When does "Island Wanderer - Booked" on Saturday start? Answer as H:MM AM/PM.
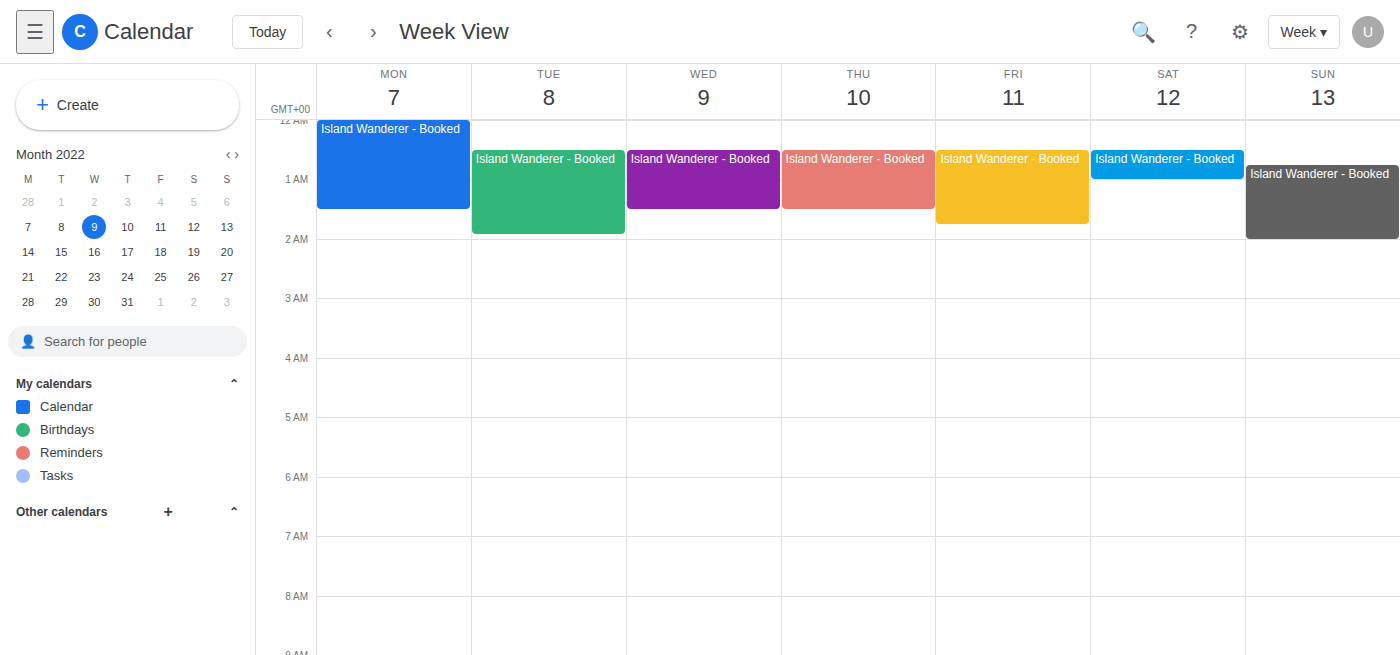
12:30 AM